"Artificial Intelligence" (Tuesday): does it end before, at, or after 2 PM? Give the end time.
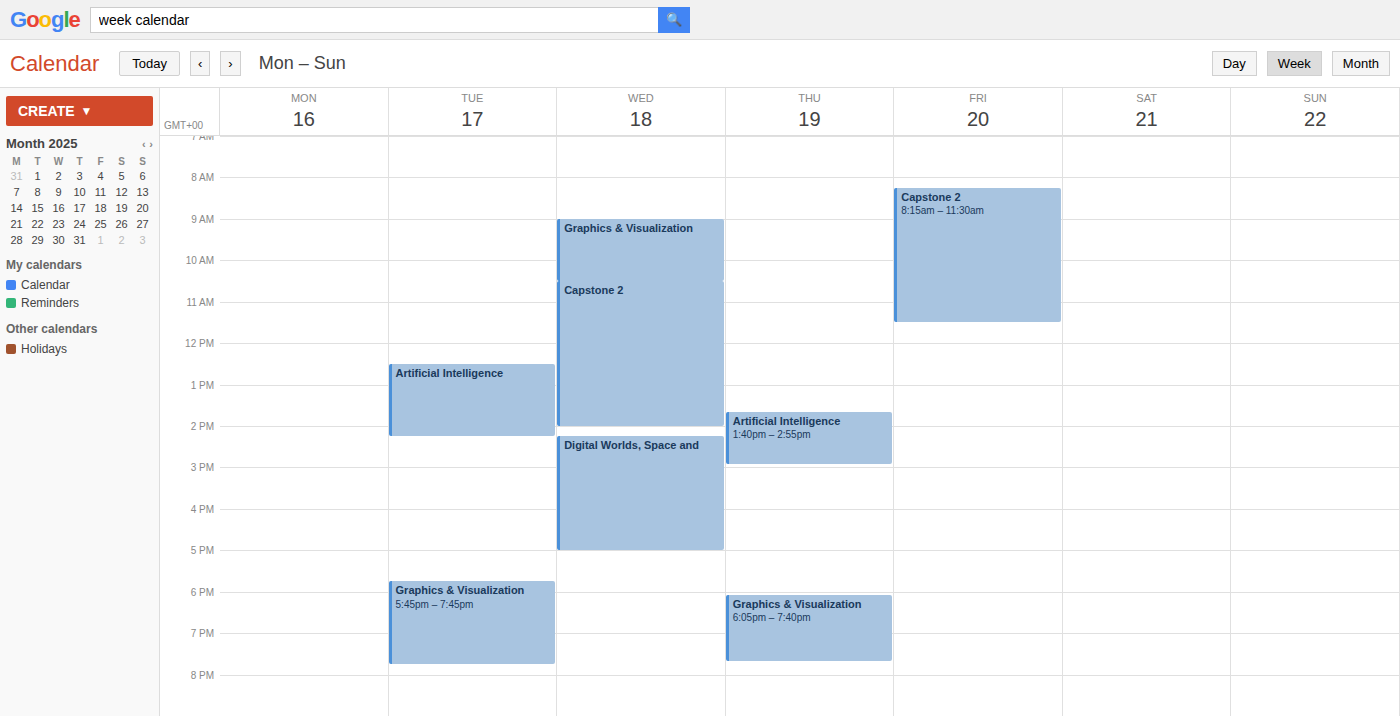
2:15 PM -- after 2 PM, 15 minutes below the 2 PM line.